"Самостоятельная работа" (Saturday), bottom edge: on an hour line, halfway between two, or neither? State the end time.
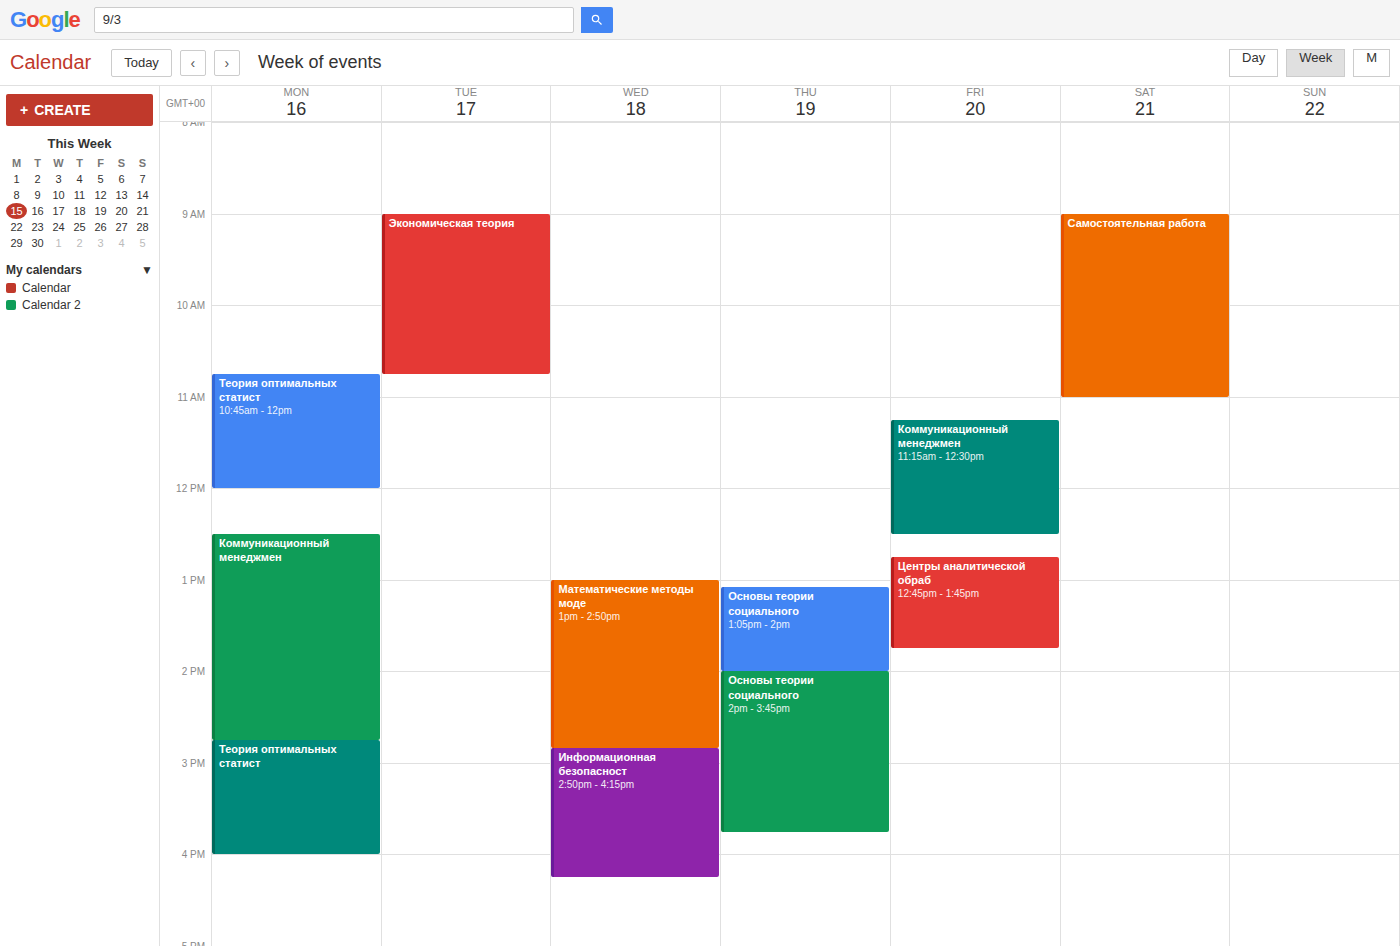
11:00 AM -- exactly on the 11 AM line.